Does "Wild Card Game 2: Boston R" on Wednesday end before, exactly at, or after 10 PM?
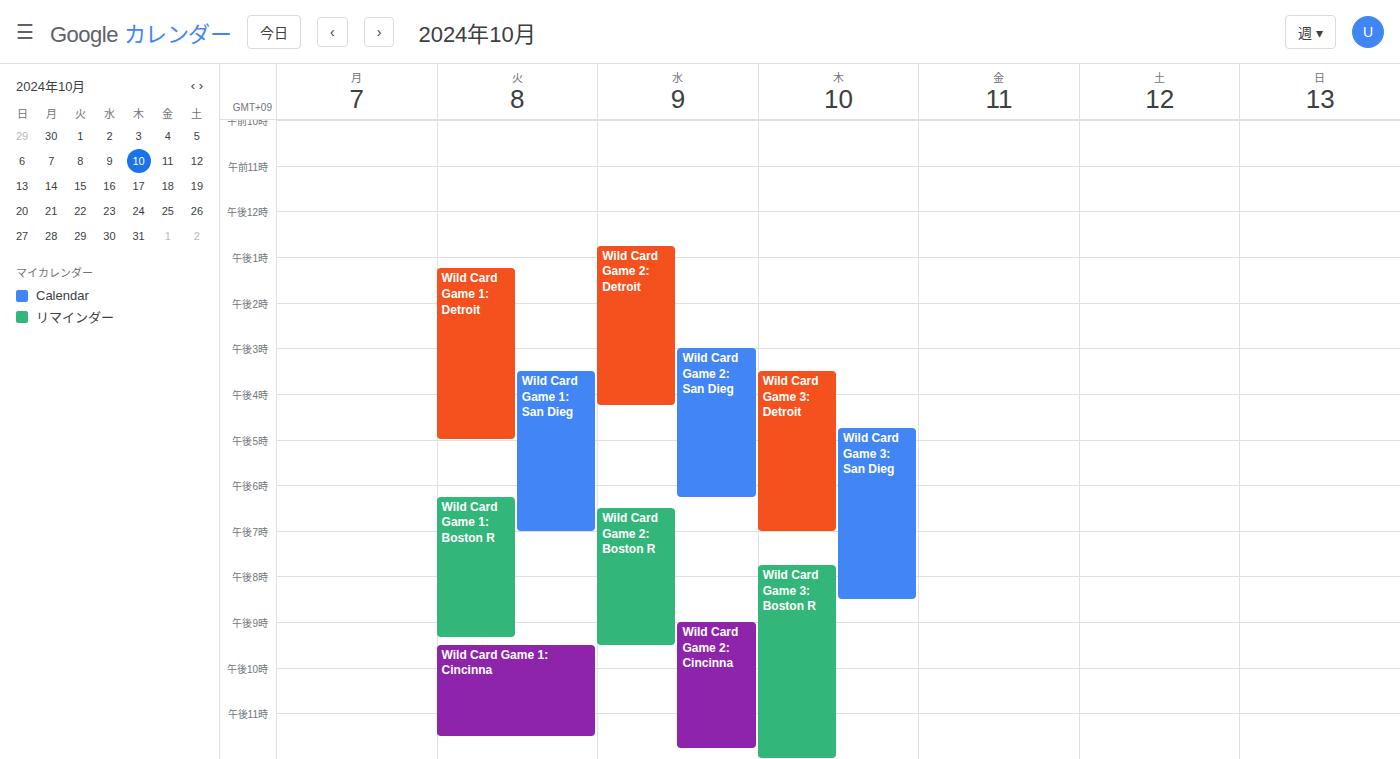
9:30 PM -- before 10 PM, 30 minutes above the 10 PM line.